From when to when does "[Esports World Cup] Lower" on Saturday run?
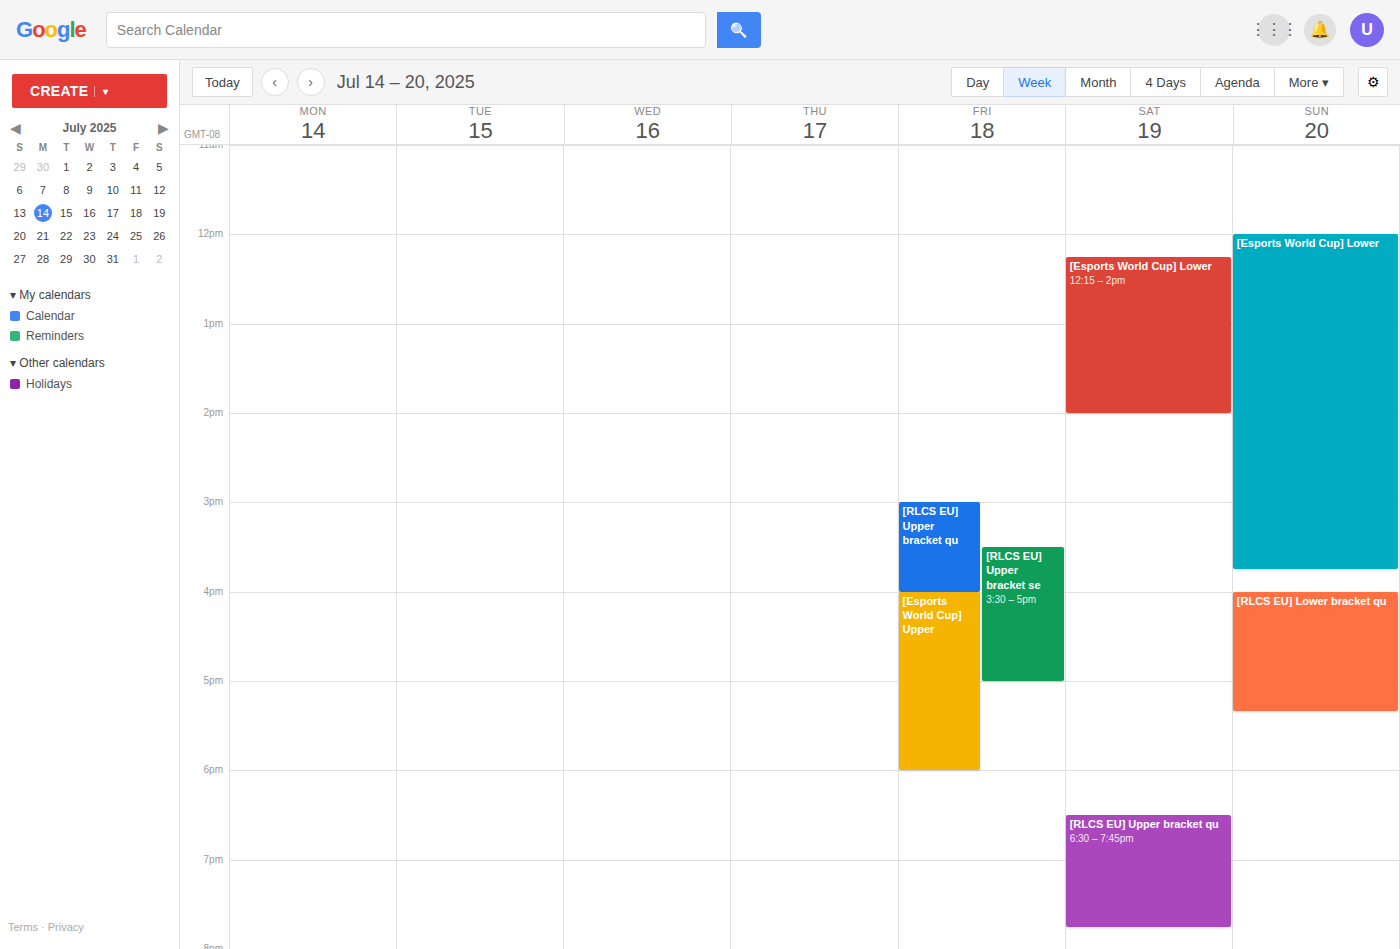
12:15 PM to 2:00 PM